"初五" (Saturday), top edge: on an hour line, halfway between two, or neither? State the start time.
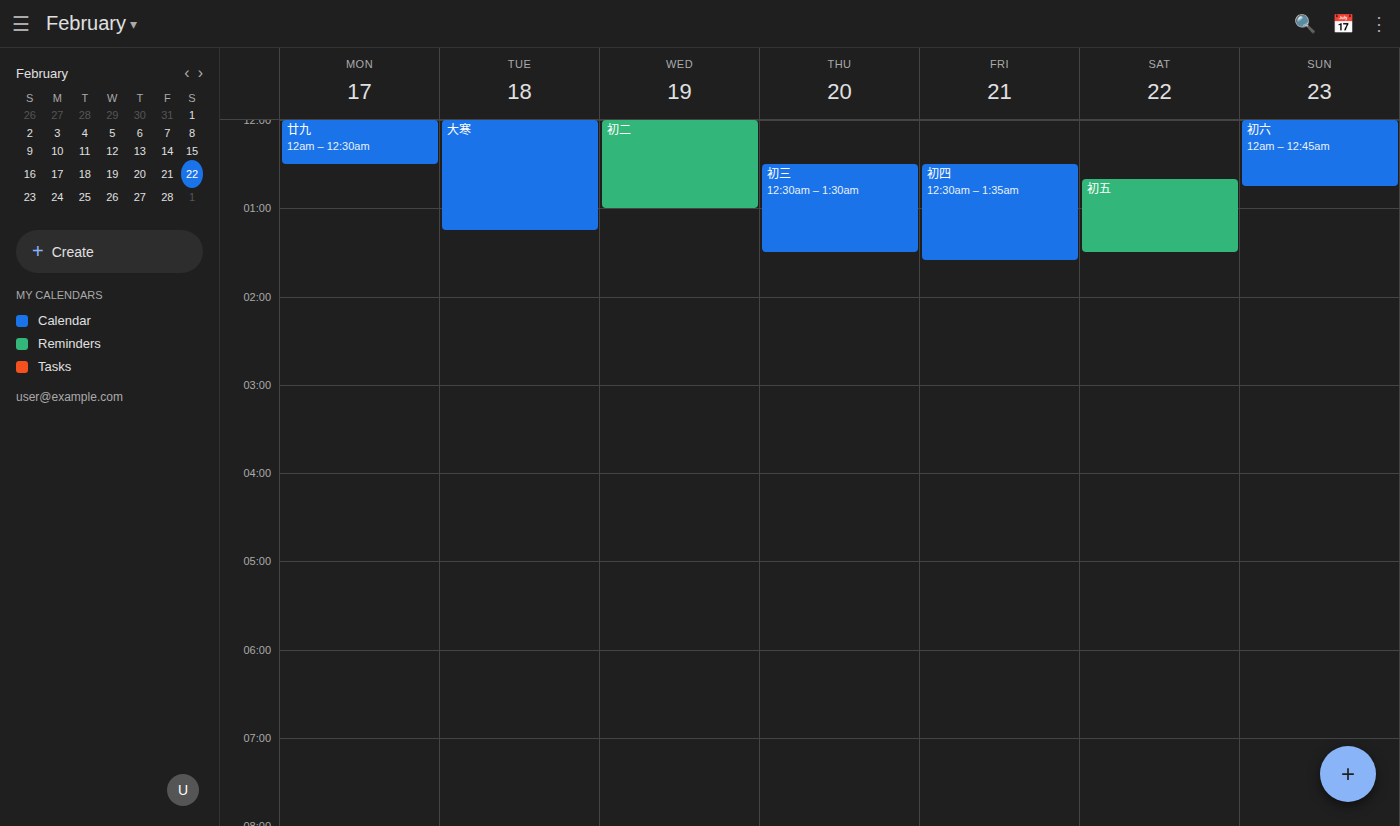
12:40 AM -- neither: 40 minutes below the 12 AM line and 20 minutes above the 1 AM line.